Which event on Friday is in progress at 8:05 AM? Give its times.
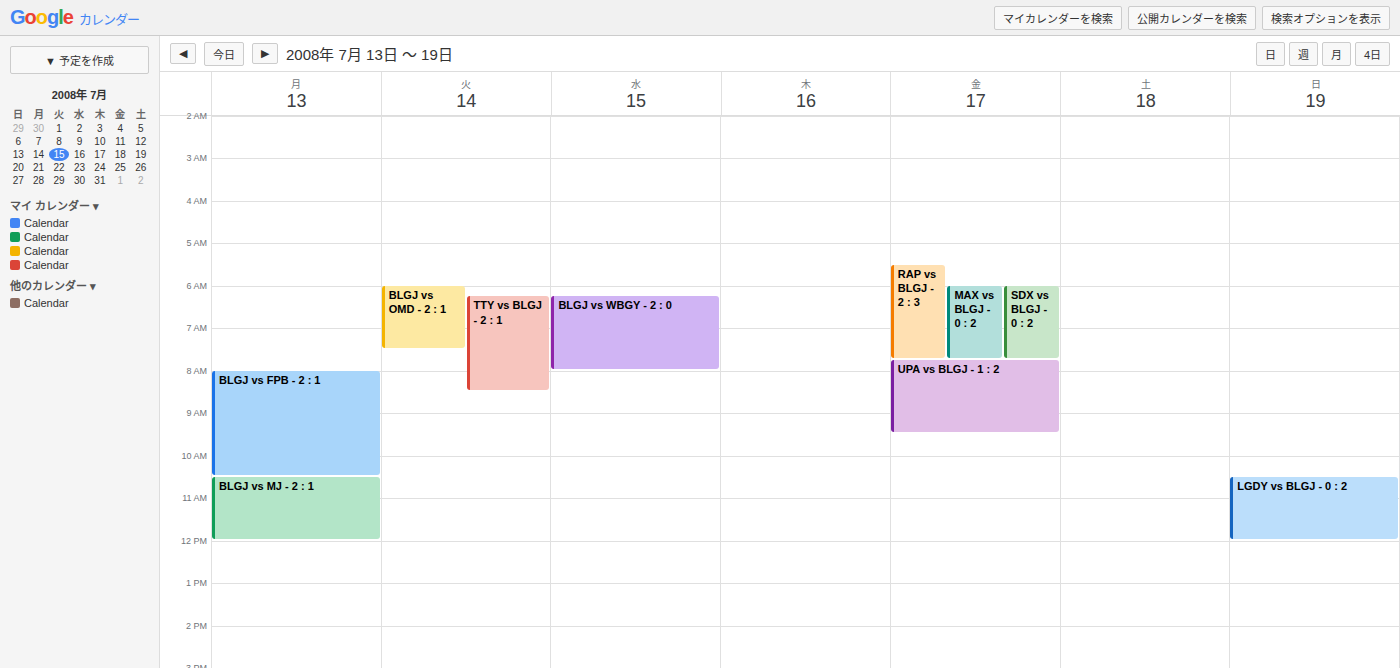
"UPA vs BLGJ - 1 : 2", 7:45 AM to 9:30 AM